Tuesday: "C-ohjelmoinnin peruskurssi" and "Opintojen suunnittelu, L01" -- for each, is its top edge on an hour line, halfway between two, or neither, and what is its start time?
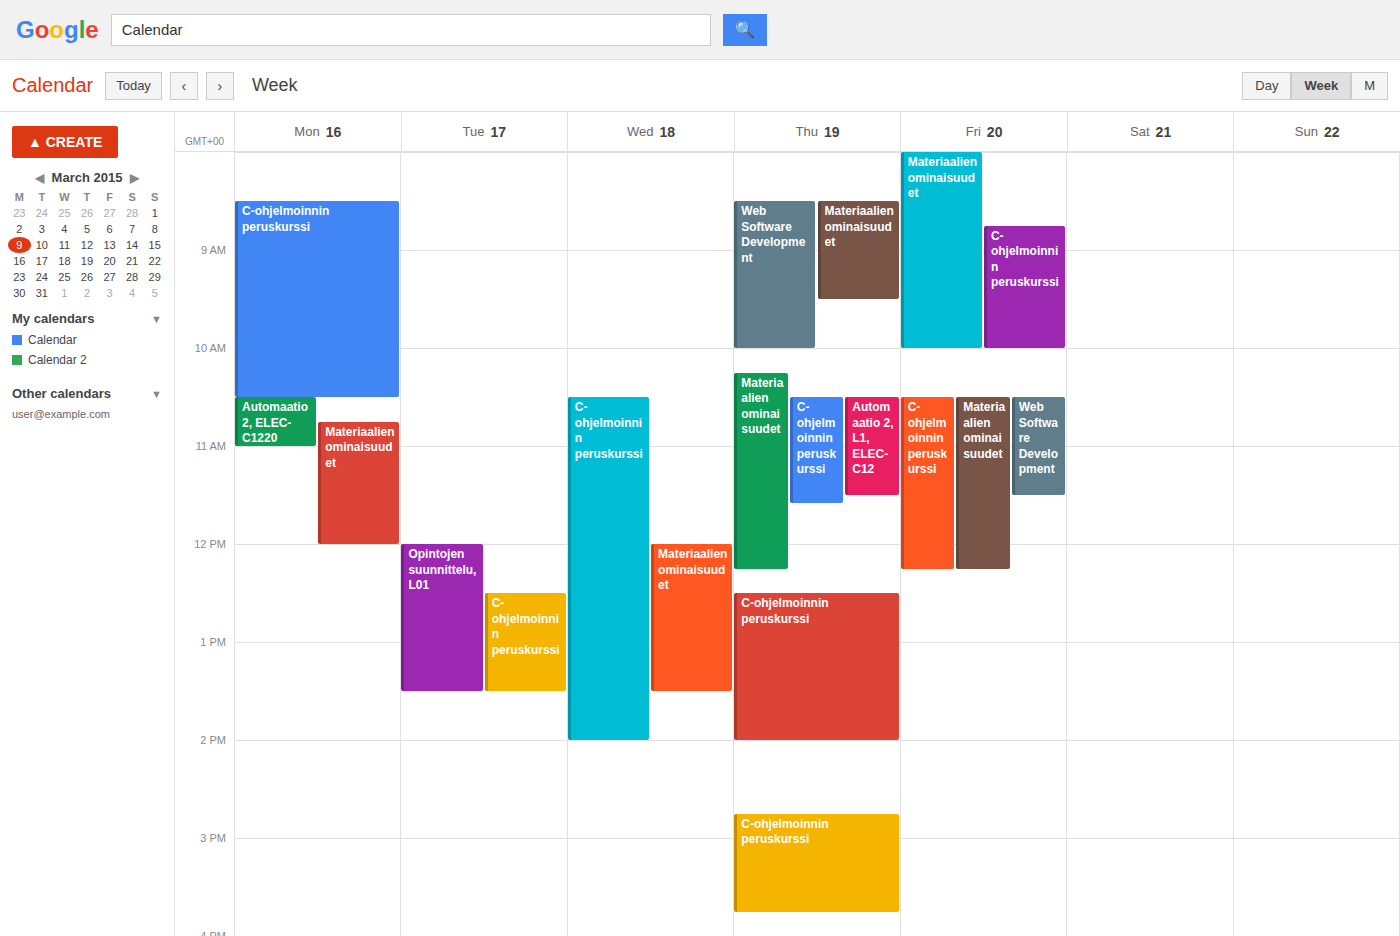
"C-ohjelmoinnin peruskurssi": 12:30 PM, halfway between the 12 PM and 1 PM lines. "Opintojen suunnittelu, L01": 12:00 PM, exactly on the 12 PM line.